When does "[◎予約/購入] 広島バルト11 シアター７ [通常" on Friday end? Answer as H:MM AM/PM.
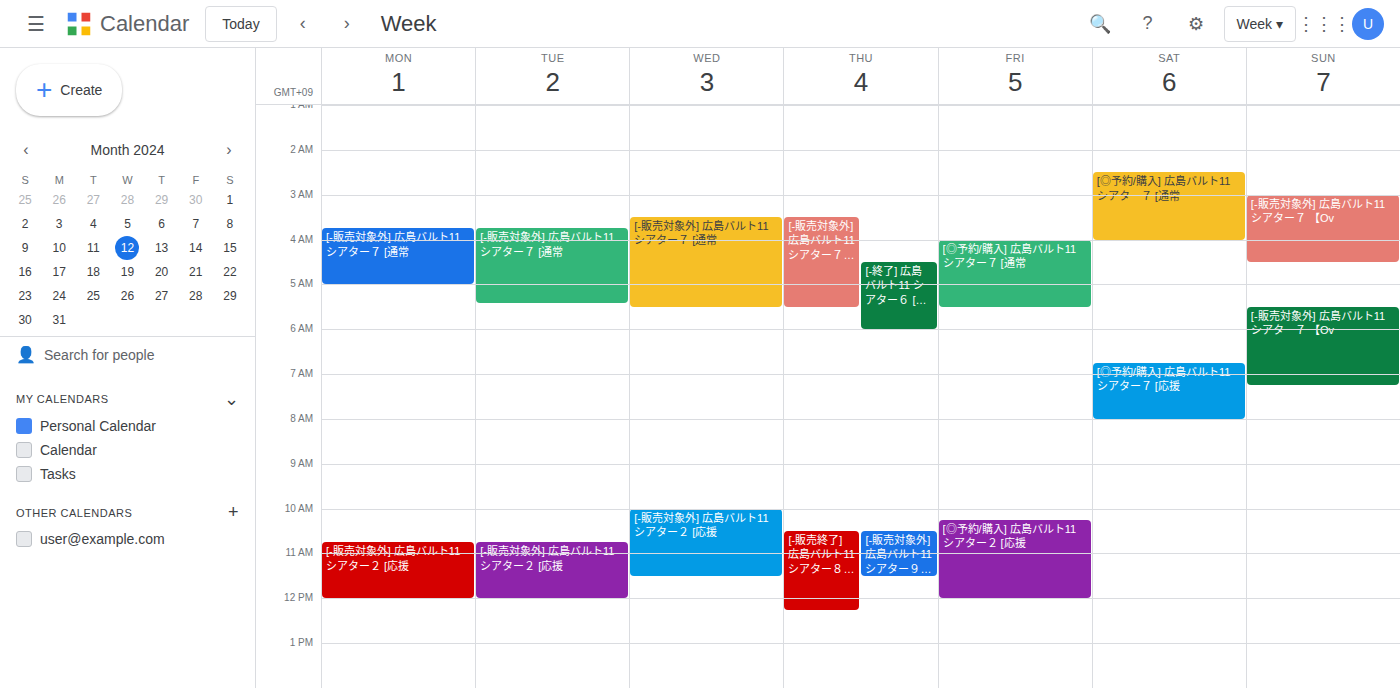
5:30 AM